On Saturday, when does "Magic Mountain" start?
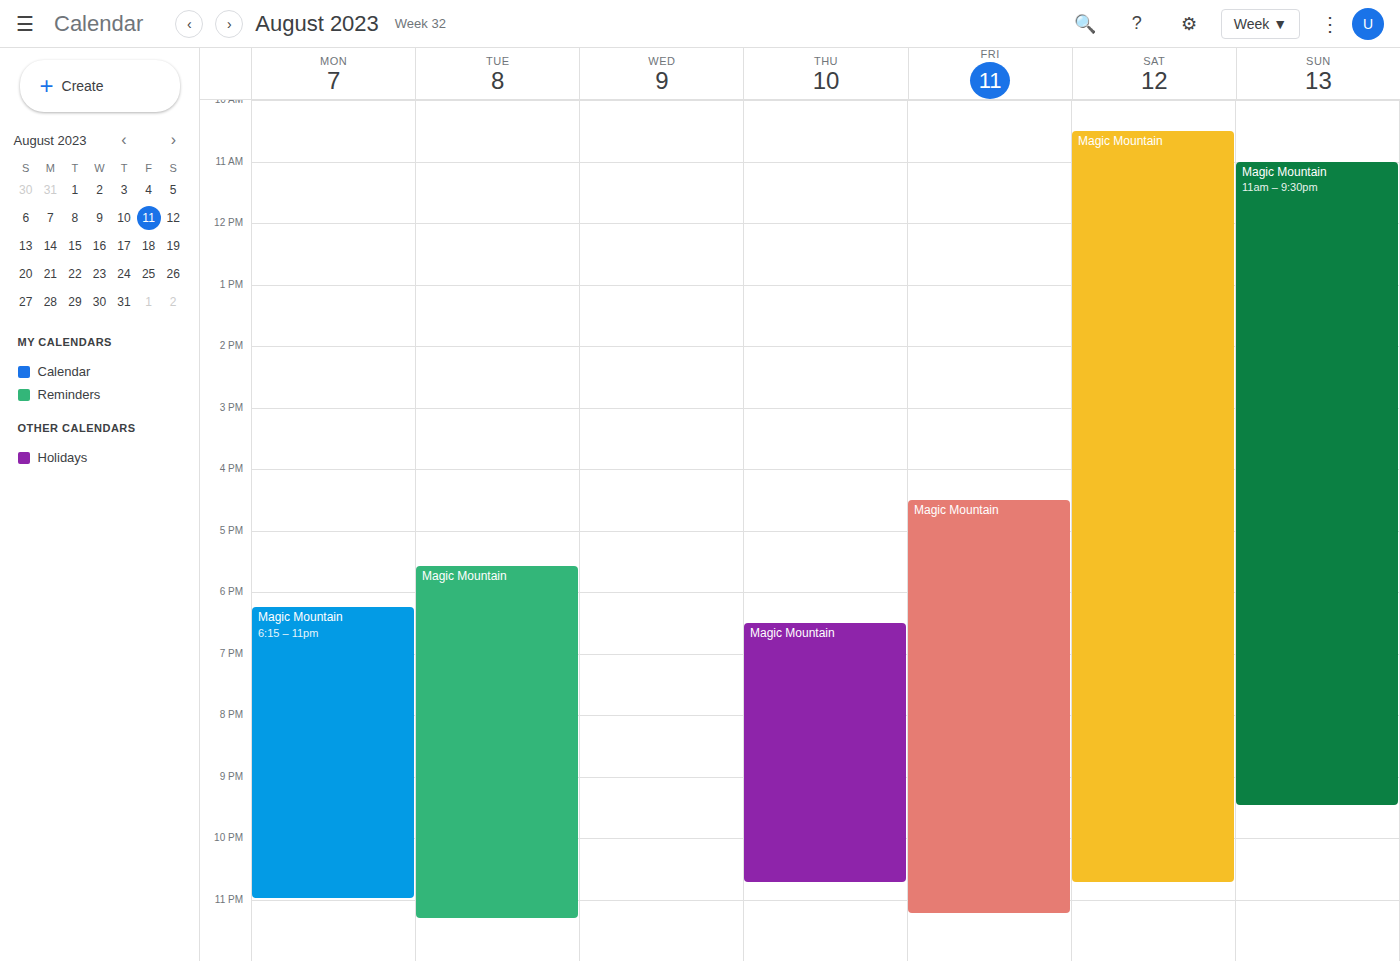
10:30 AM